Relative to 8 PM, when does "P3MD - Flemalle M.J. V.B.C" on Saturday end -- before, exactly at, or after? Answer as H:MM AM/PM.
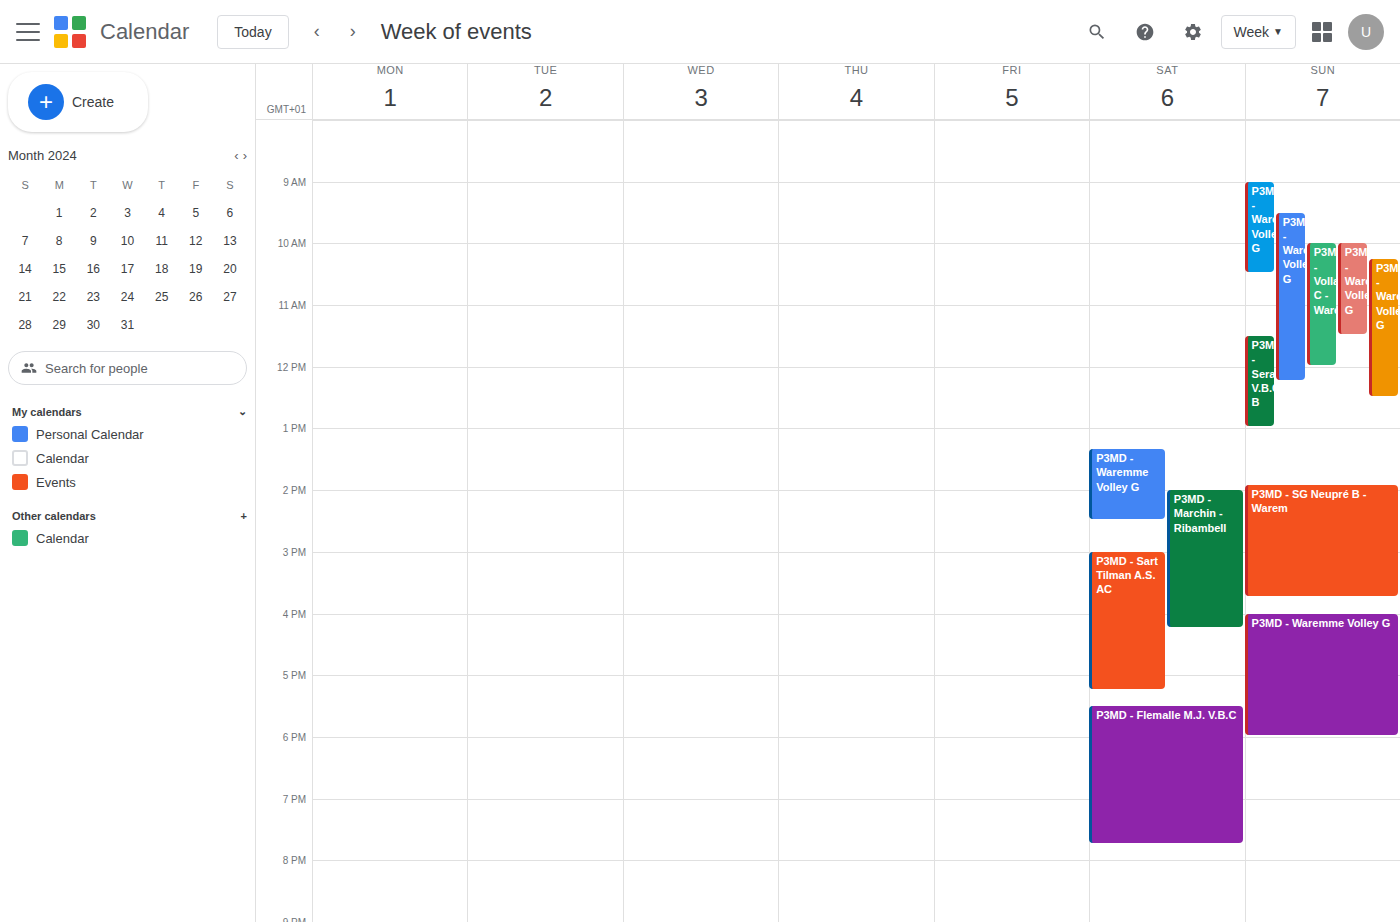
7:45 PM -- before 8 PM, 15 minutes above the 8 PM line.